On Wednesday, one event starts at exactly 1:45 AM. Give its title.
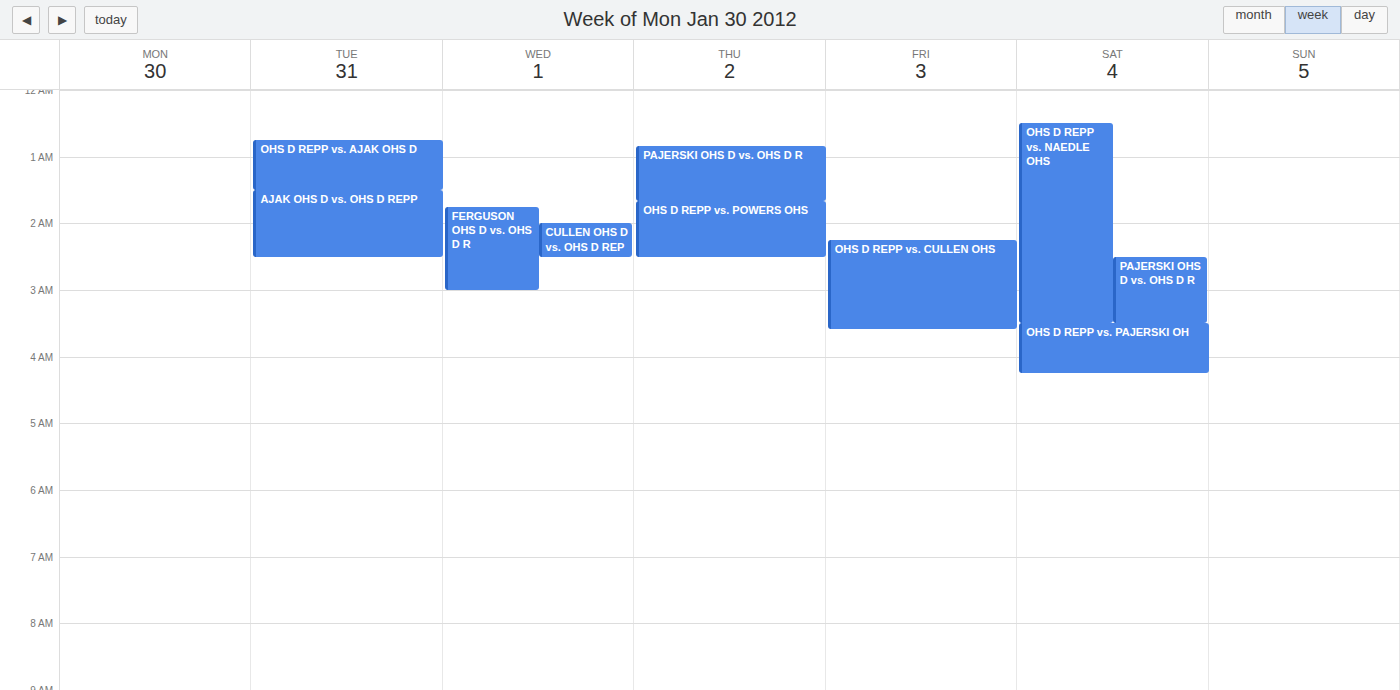
"FERGUSON OHS D vs. OHS D R"